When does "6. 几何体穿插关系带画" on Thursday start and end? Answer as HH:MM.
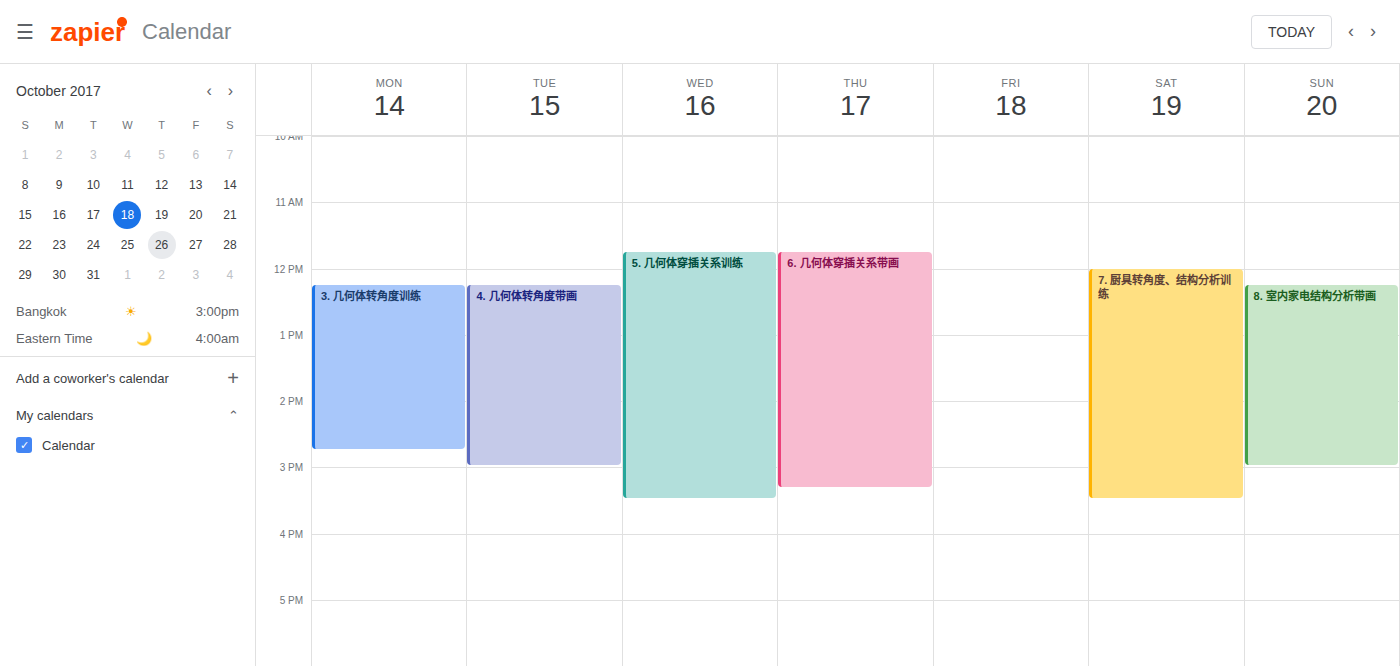
11:45 to 15:20